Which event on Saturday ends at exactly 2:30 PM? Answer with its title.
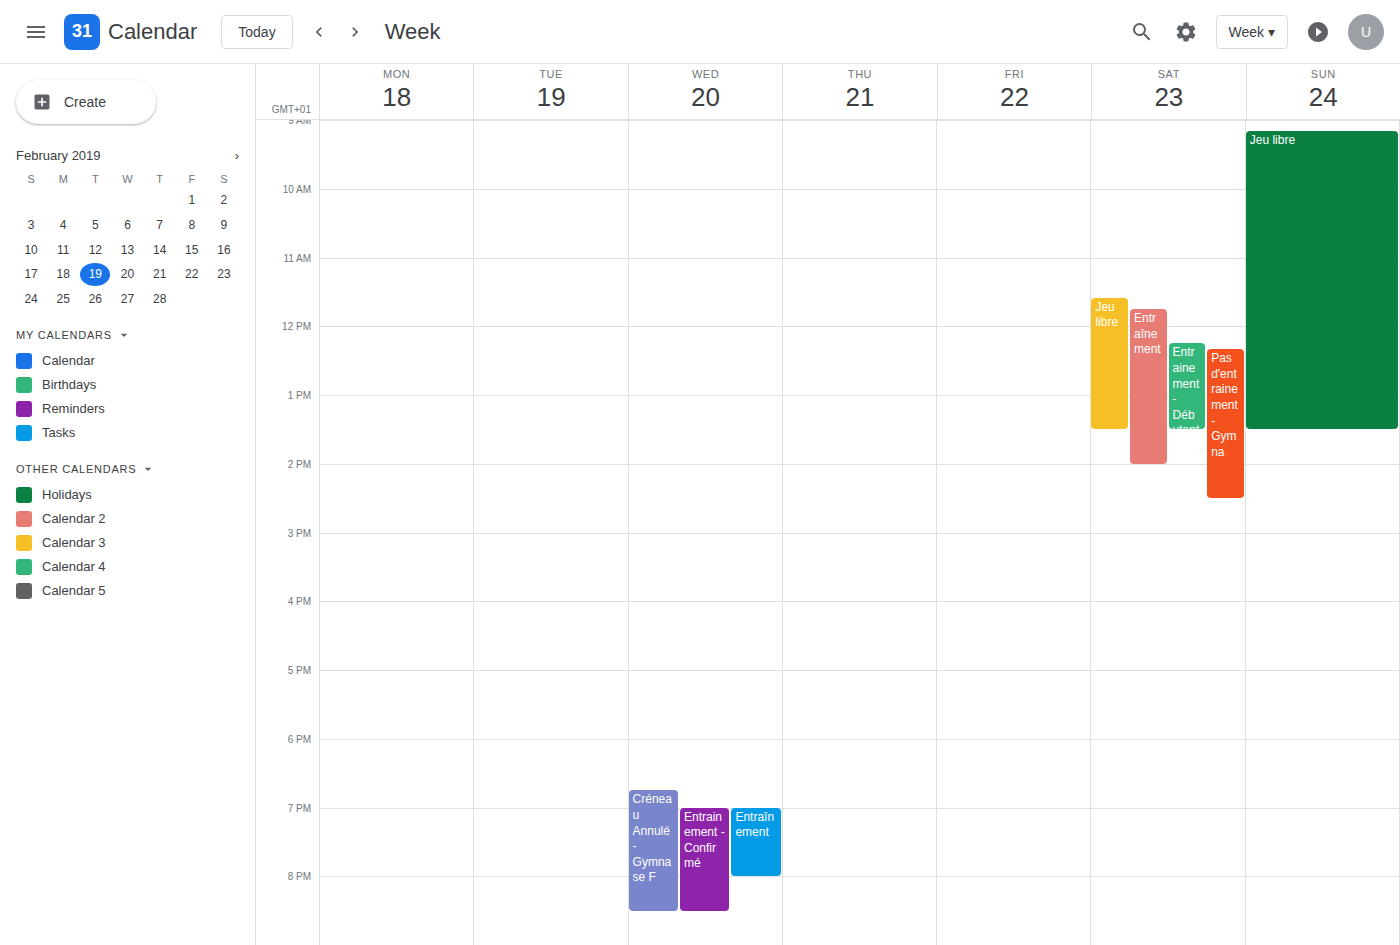
"Pas d'entrainement - Gymna"